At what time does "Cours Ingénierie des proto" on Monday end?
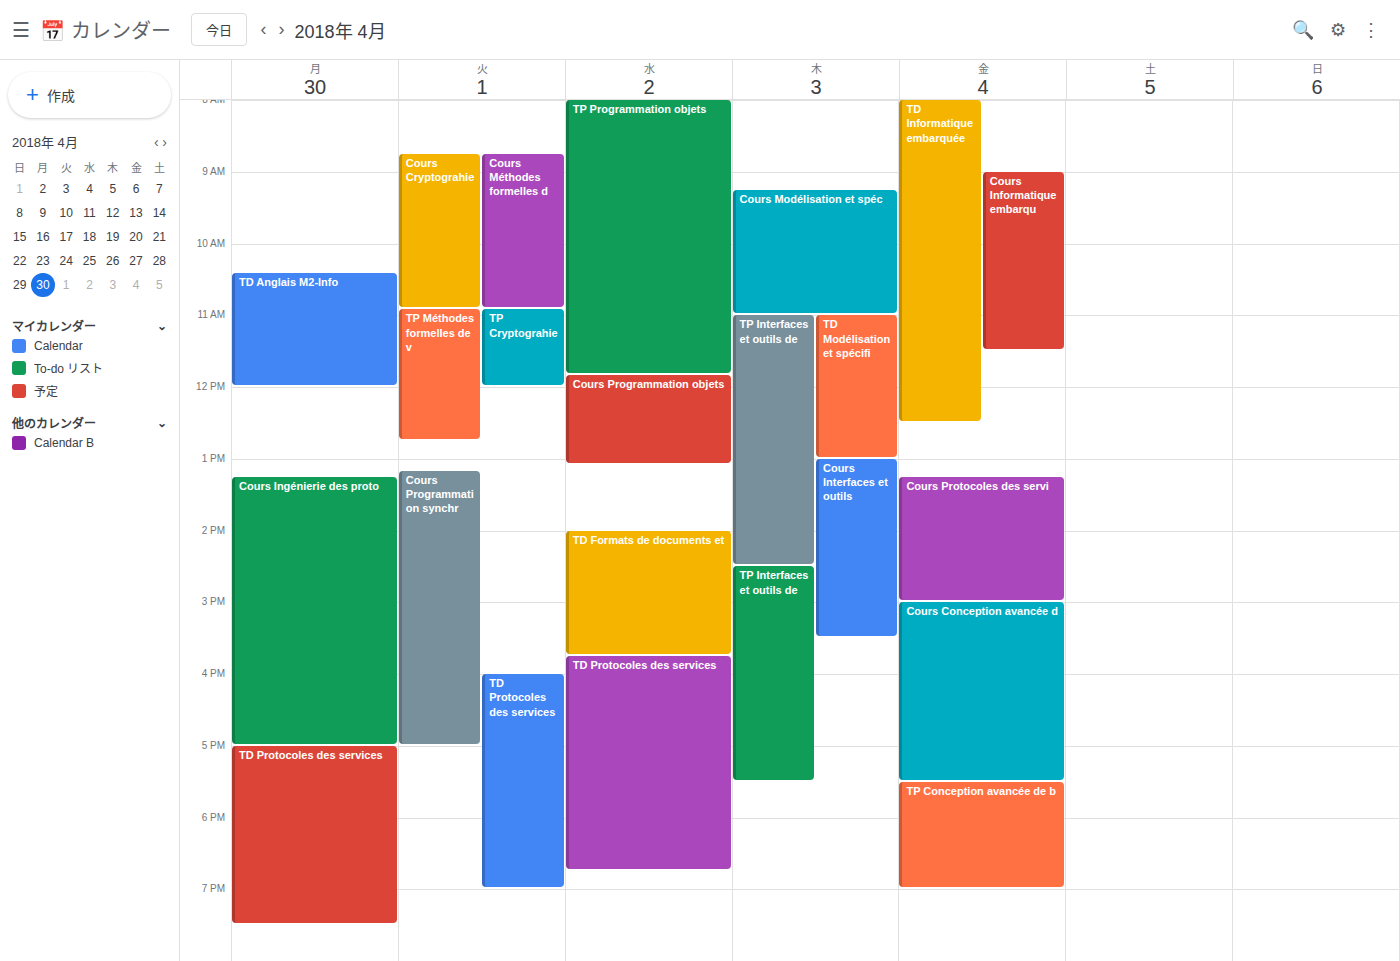
5:00 PM